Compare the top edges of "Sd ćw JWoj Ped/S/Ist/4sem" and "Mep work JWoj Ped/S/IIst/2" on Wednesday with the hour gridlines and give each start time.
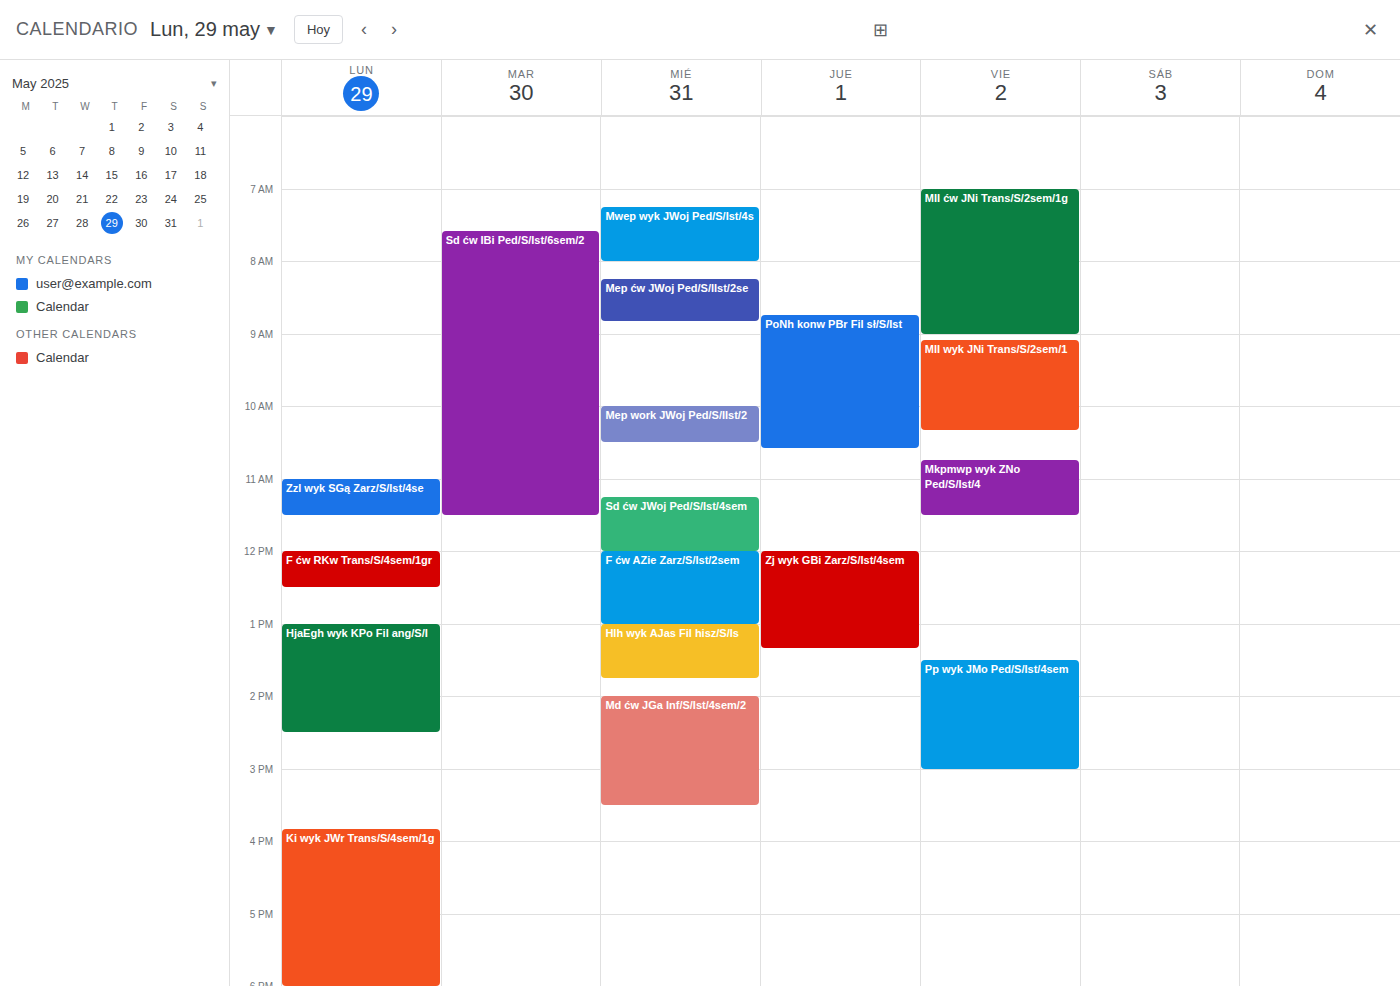
"Sd ćw JWoj Ped/S/Ist/4sem": 11:15 AM, neither: a quarter of the way from the 11 AM line to the 12 PM line. "Mep work JWoj Ped/S/IIst/2": 10:00 AM, exactly on the 10 AM line.